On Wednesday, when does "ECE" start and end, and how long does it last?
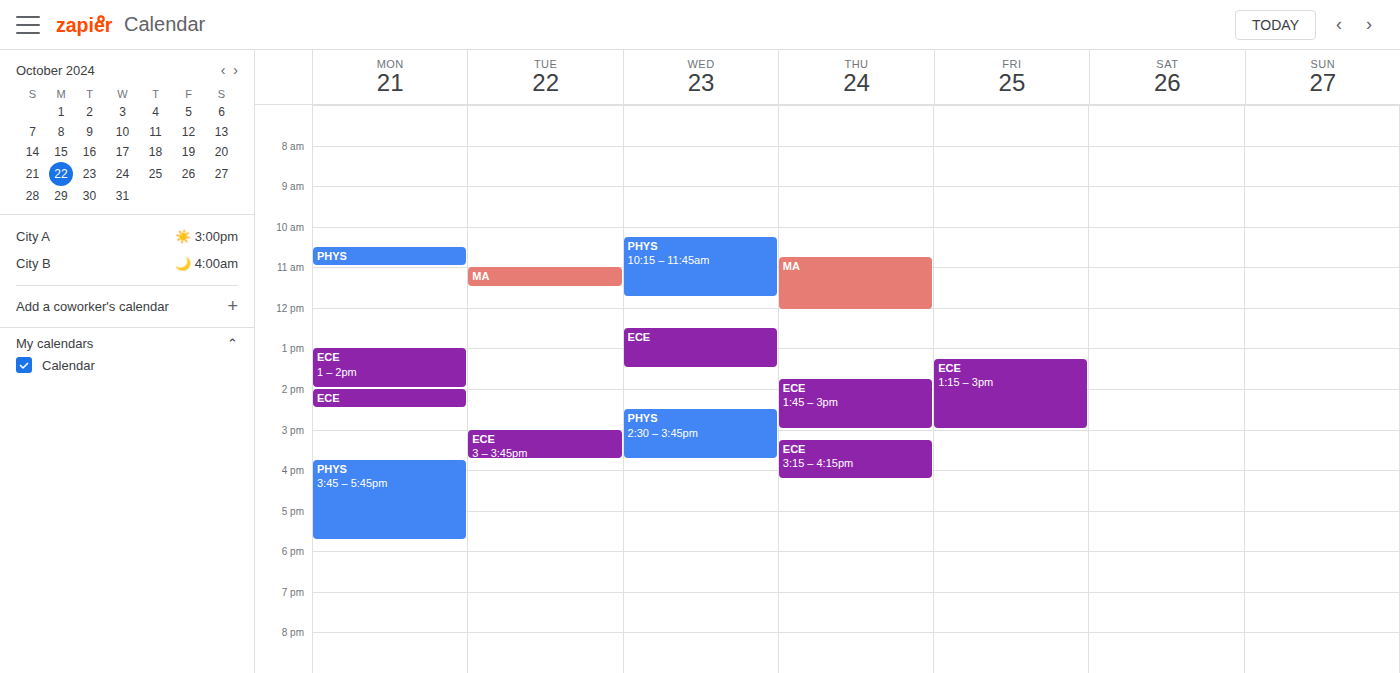
12:30 PM to 1:30 PM, 1 hour